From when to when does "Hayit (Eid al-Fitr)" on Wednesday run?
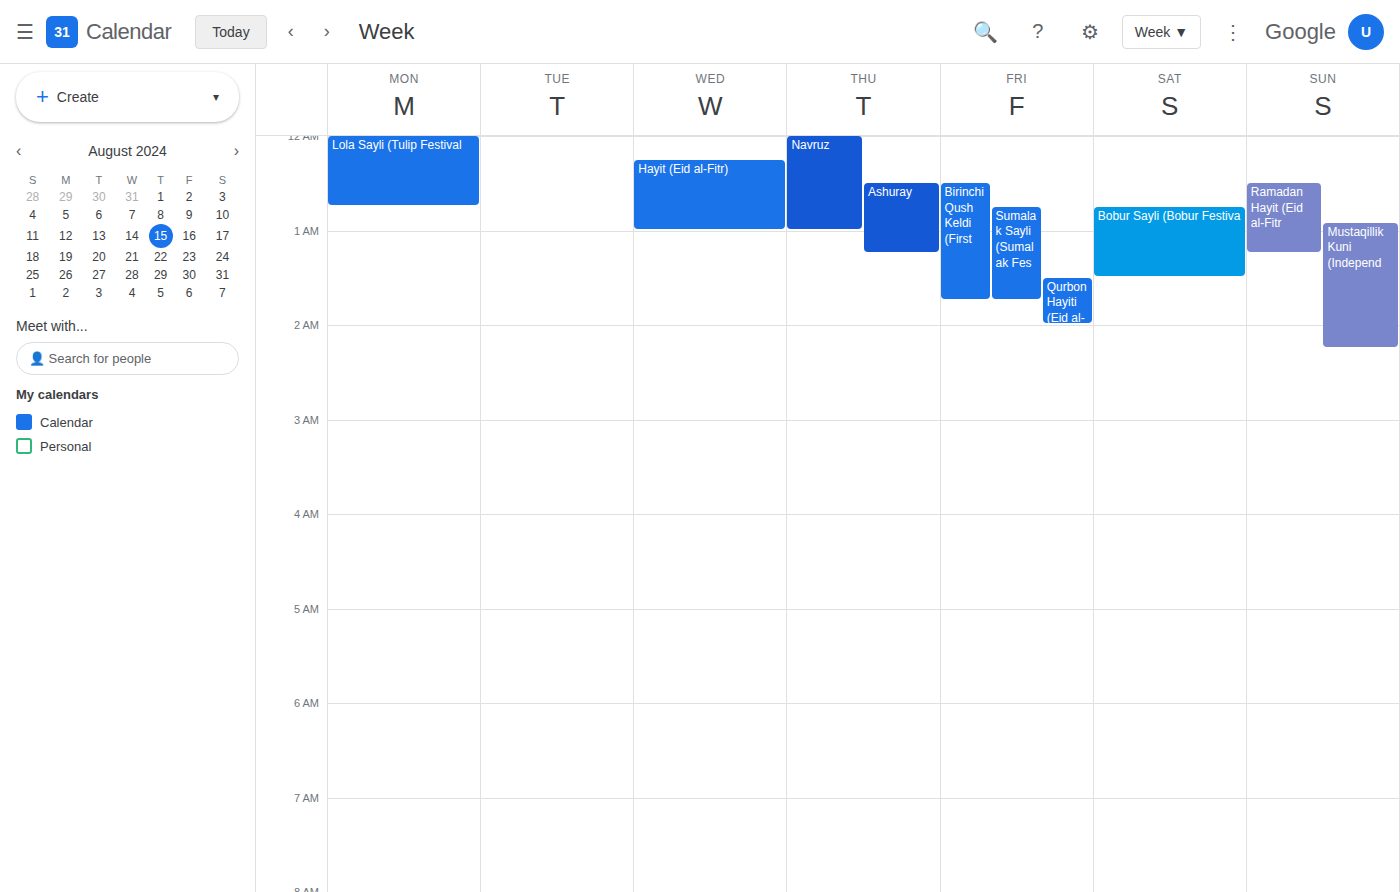
12:15 AM to 1:00 AM